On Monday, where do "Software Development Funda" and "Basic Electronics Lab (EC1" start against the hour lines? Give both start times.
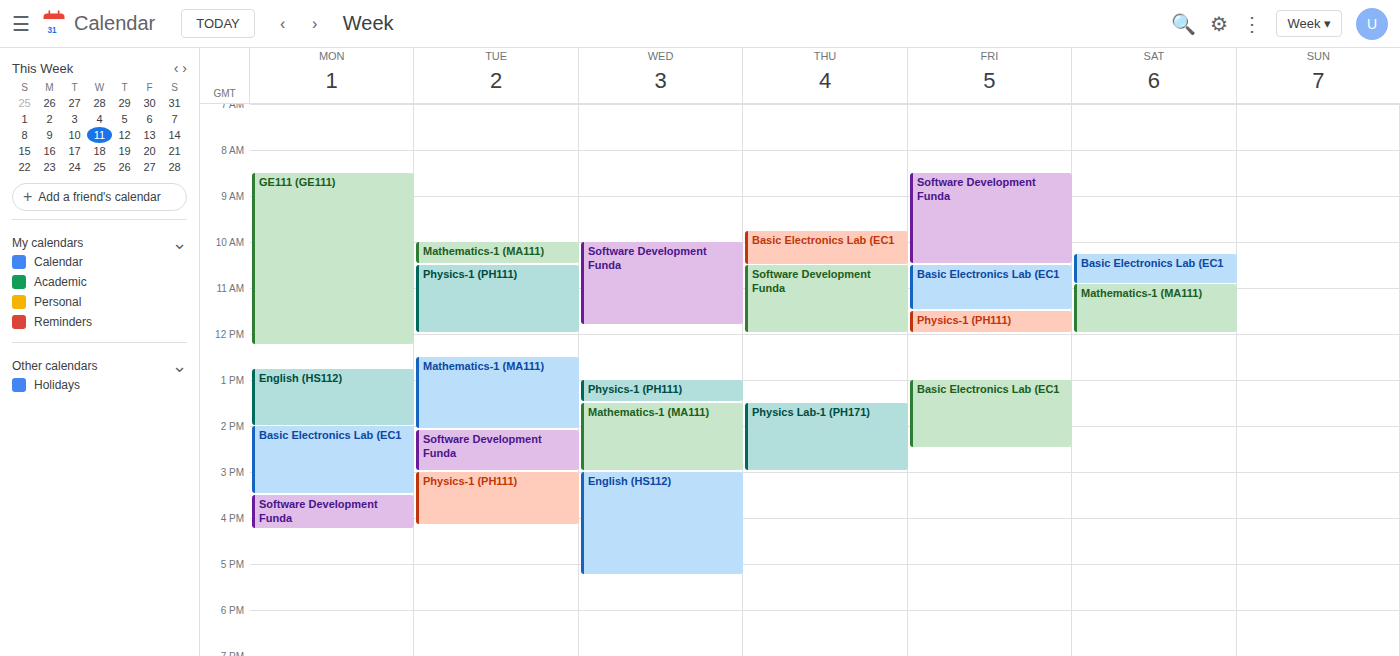
"Software Development Funda": 3:30 PM, halfway between the 3 PM and 4 PM lines. "Basic Electronics Lab (EC1": 2:00 PM, exactly on the 2 PM line.